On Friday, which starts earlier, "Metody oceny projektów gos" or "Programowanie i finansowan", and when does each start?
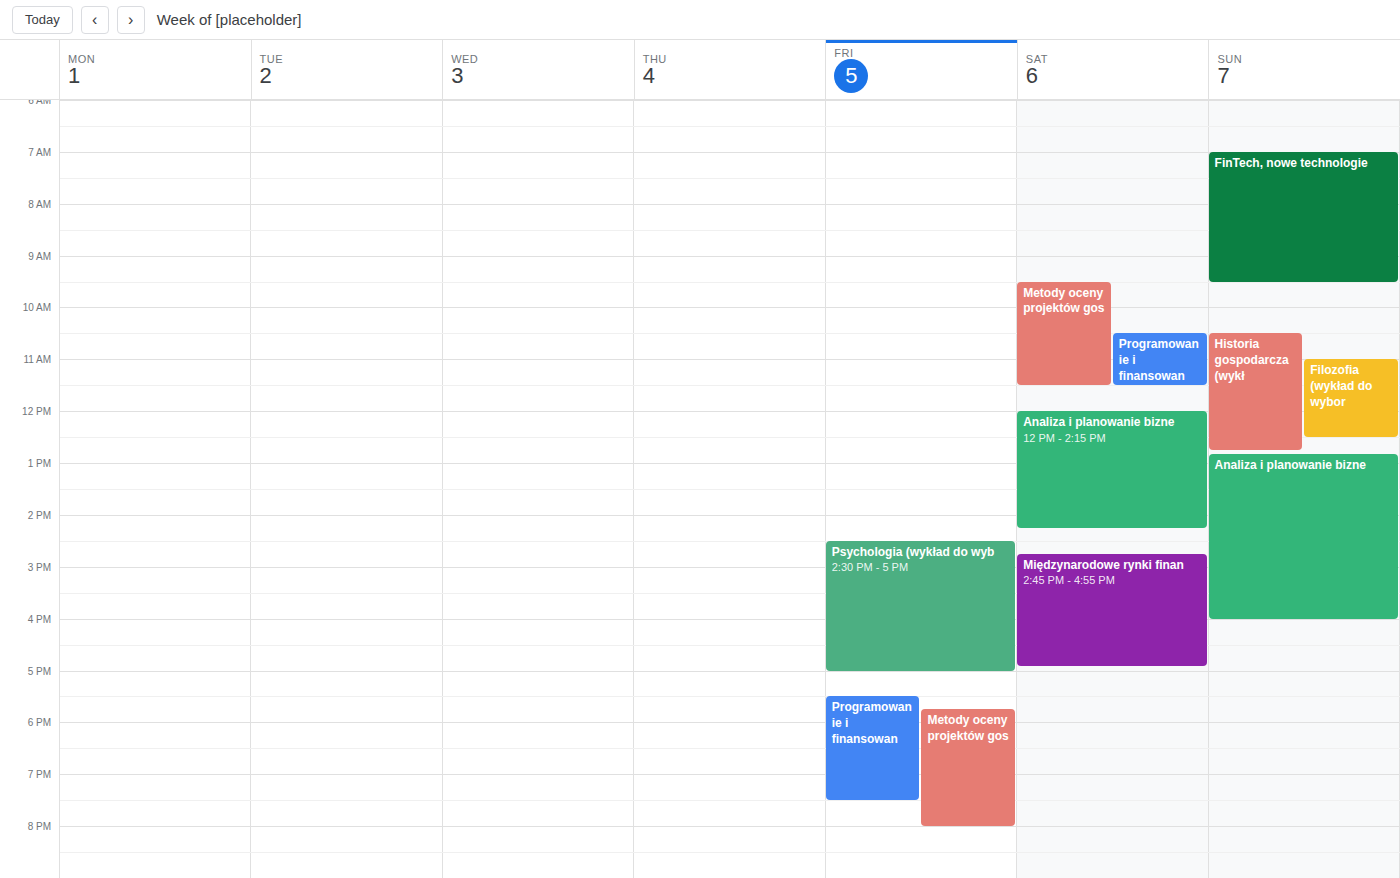
"Programowanie i finansowan" 5:30 PM; "Metody oceny projektów gos" 5:45 PM.